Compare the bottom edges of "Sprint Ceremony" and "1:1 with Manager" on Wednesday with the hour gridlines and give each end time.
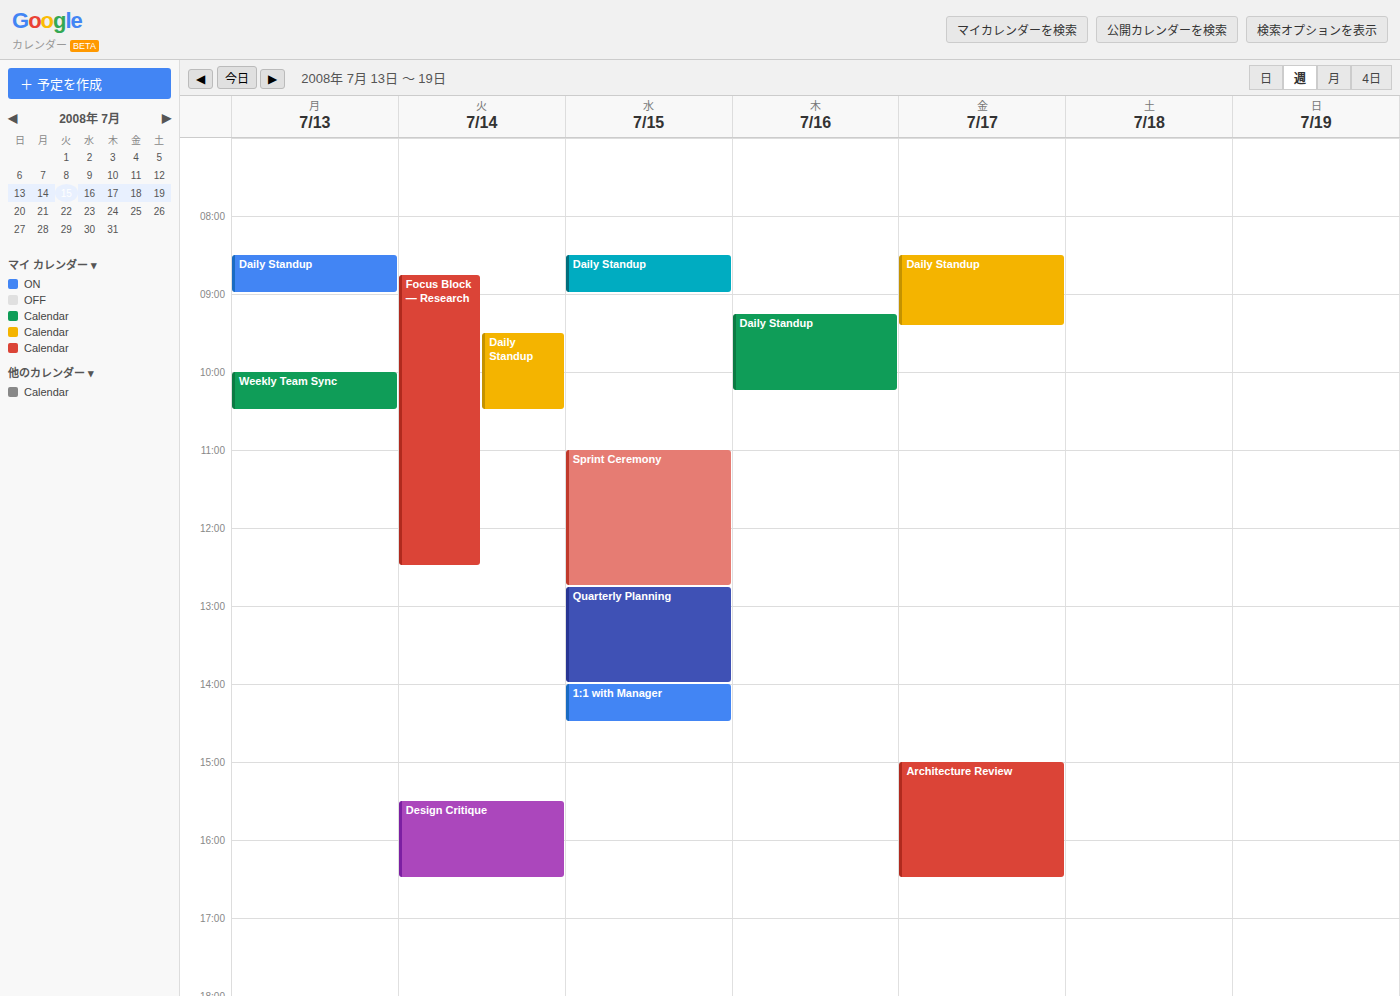
"Sprint Ceremony": 12:45 PM, neither: three quarters of the way from the 12 PM line to the 1 PM line. "1:1 with Manager": 2:30 PM, halfway between the 2 PM and 3 PM lines.